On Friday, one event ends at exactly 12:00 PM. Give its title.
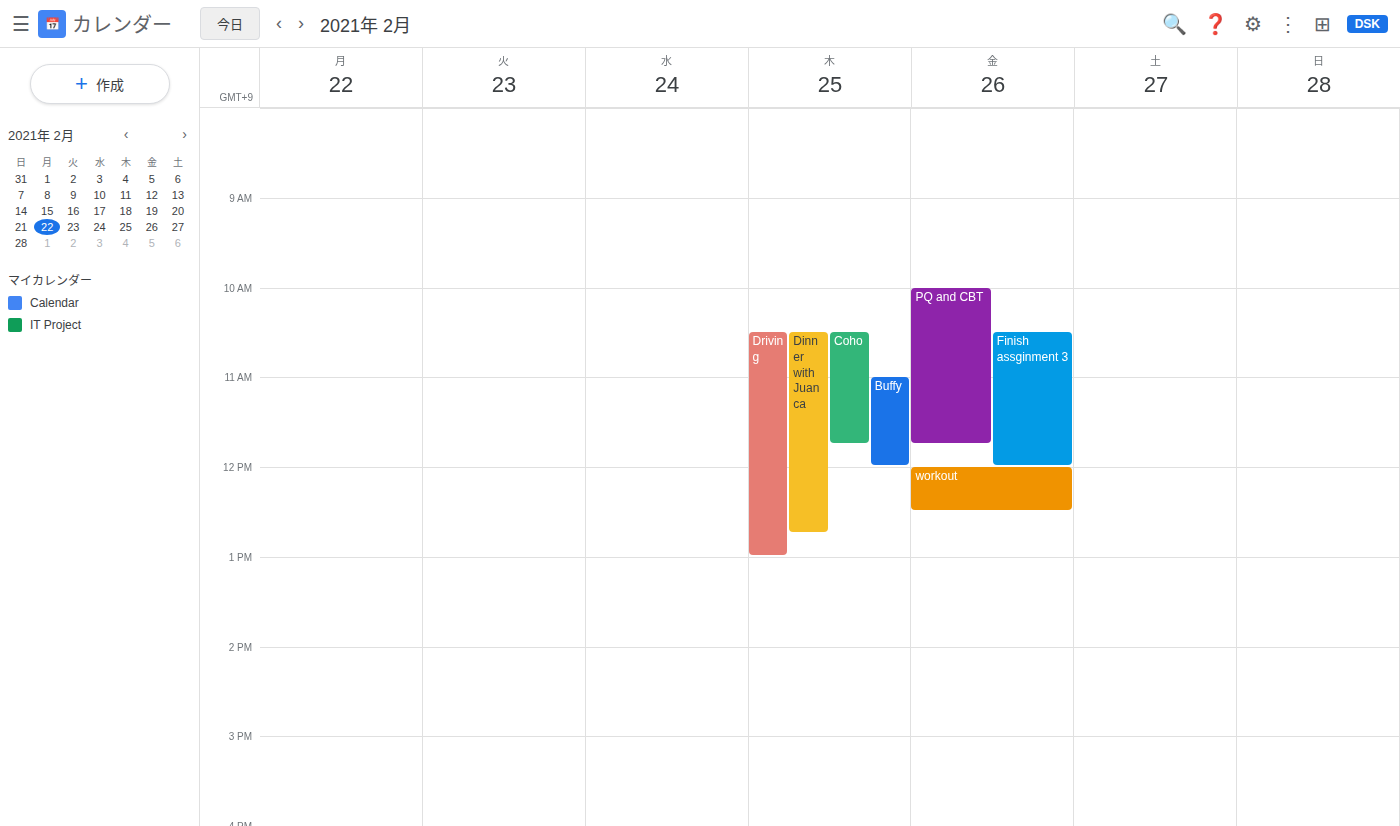
"Finish assginment 3"